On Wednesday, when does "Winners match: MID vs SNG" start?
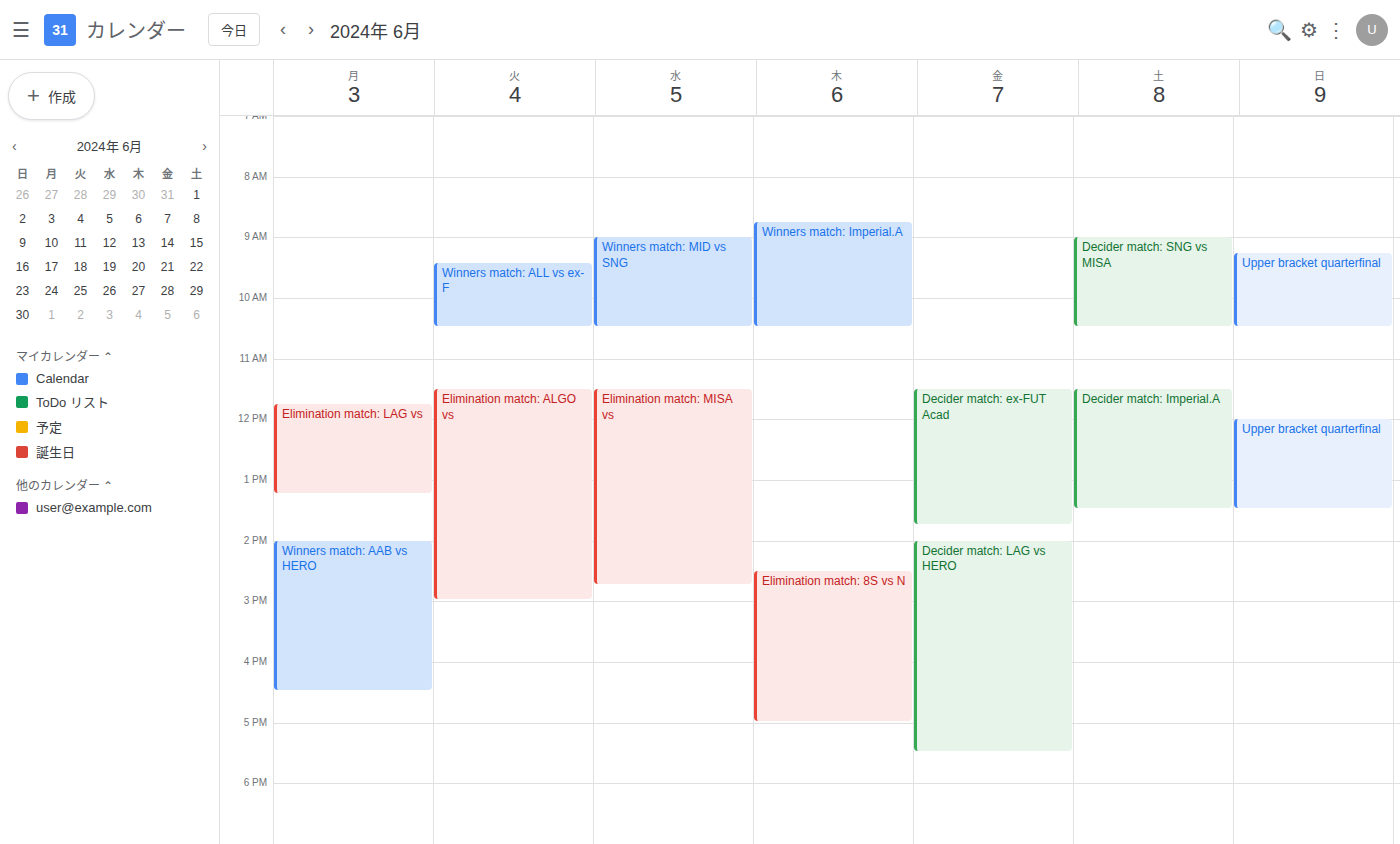
09:00